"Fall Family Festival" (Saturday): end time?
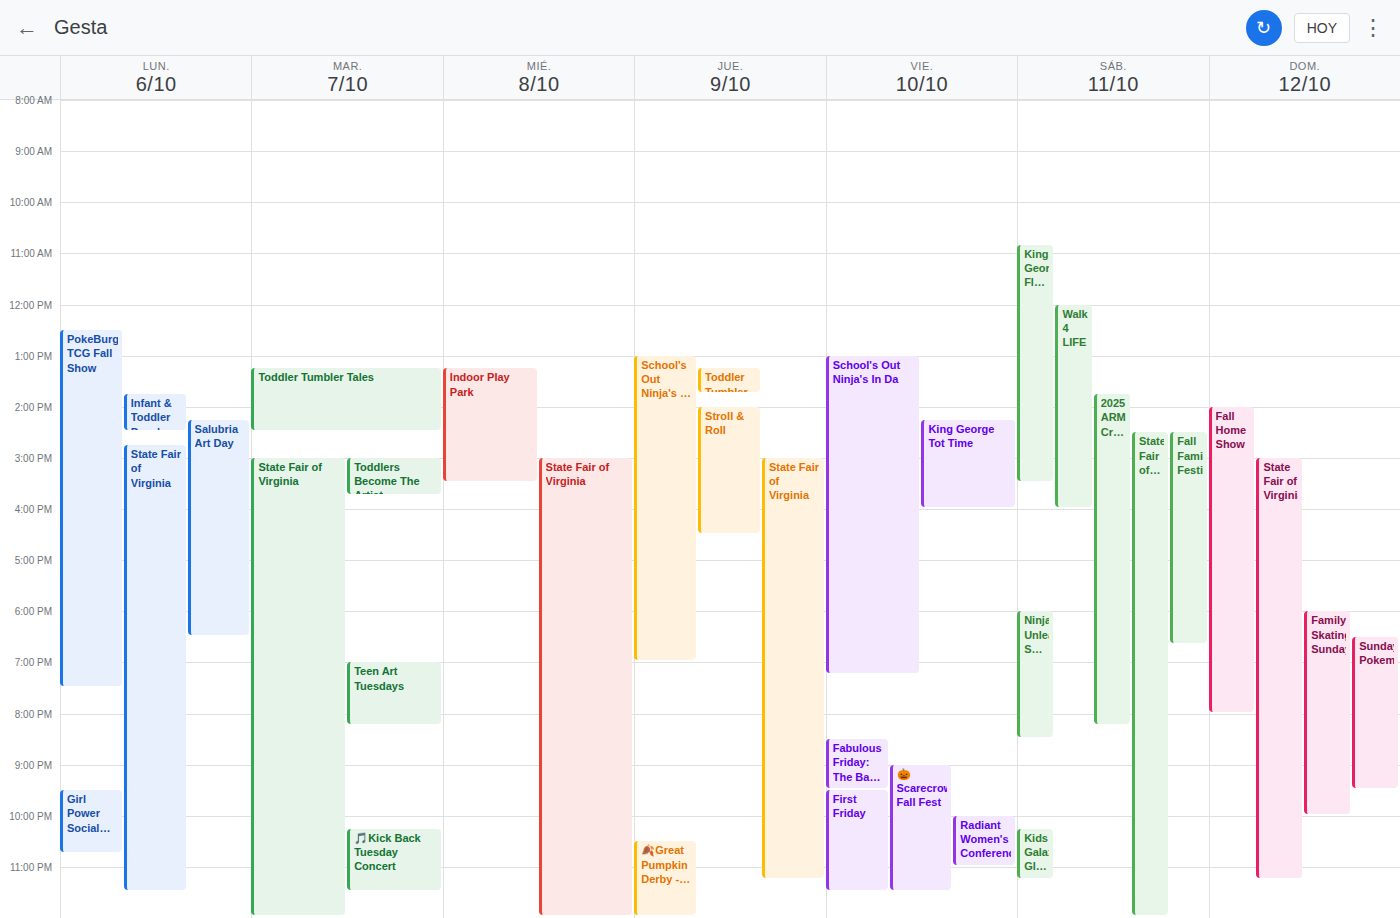
6:40 PM